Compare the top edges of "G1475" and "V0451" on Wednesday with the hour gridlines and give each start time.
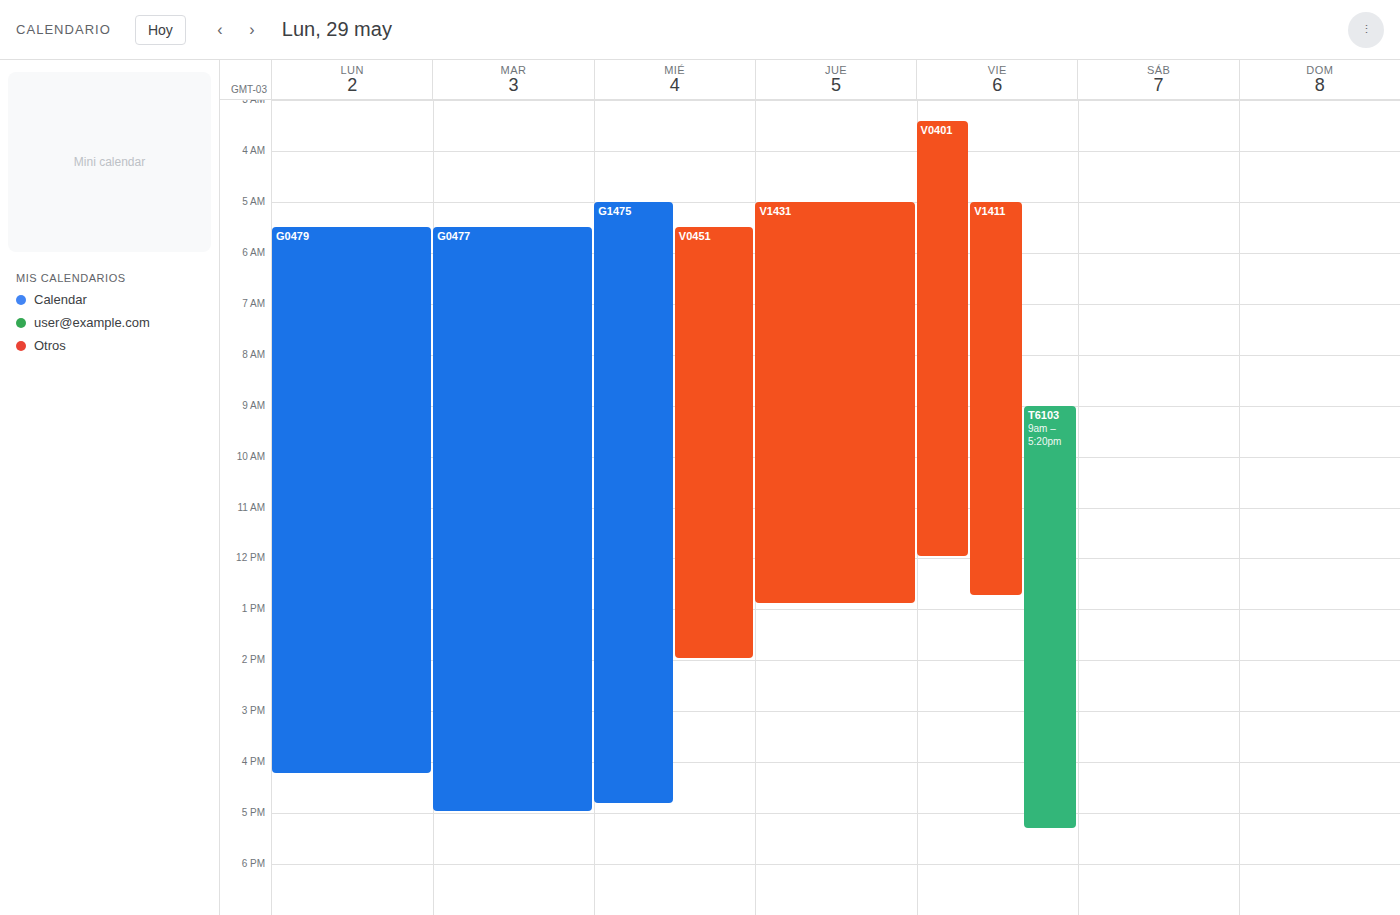
"G1475": 5:00 AM, exactly on the 5 AM line. "V0451": 5:30 AM, halfway between the 5 AM and 6 AM lines.